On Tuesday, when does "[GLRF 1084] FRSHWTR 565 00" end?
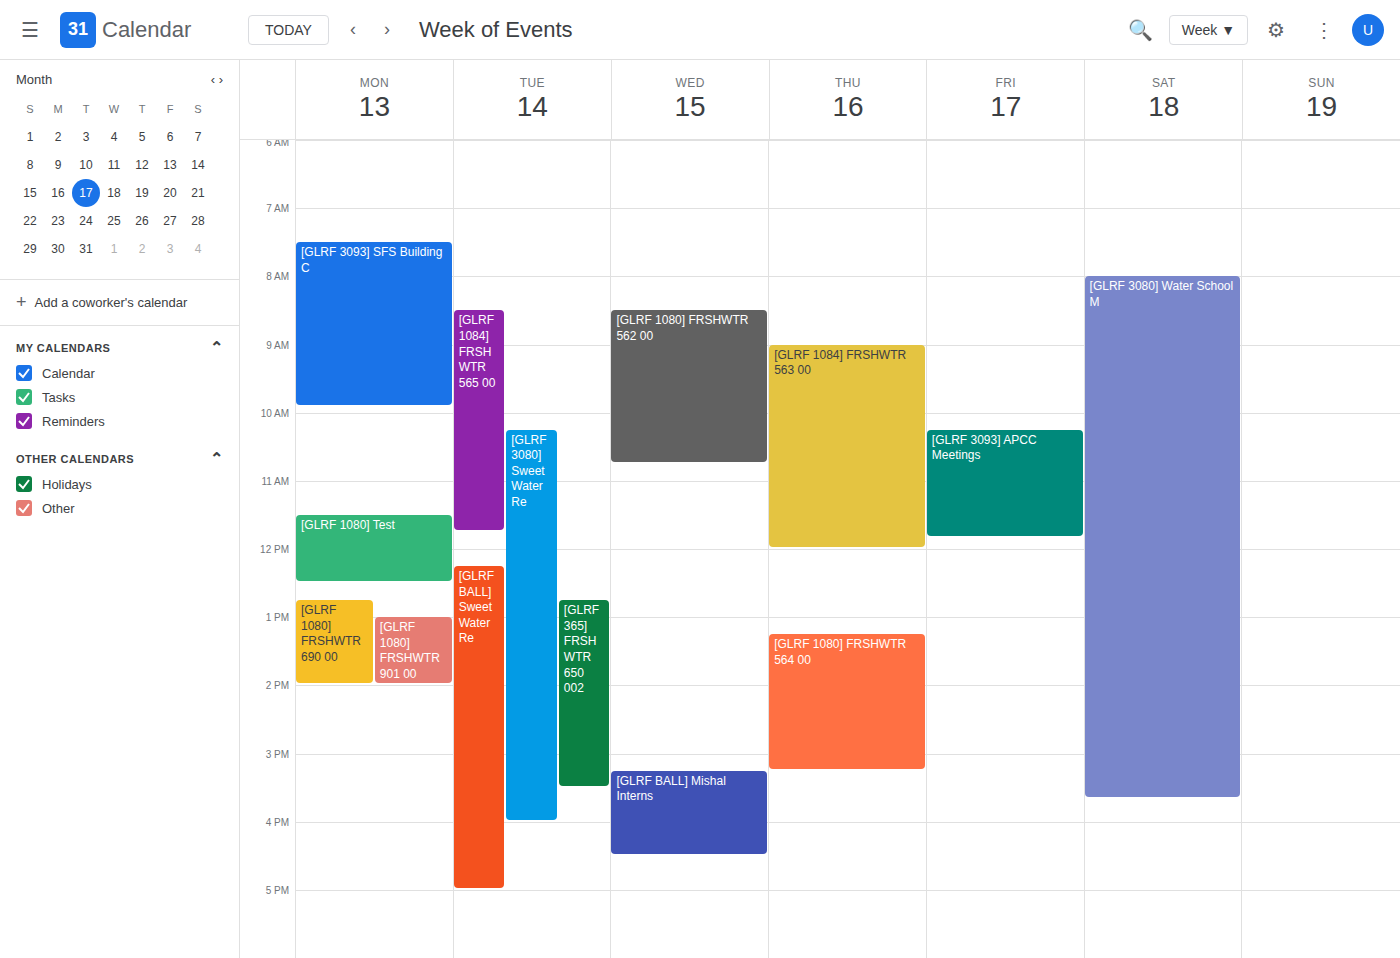
11:45 AM